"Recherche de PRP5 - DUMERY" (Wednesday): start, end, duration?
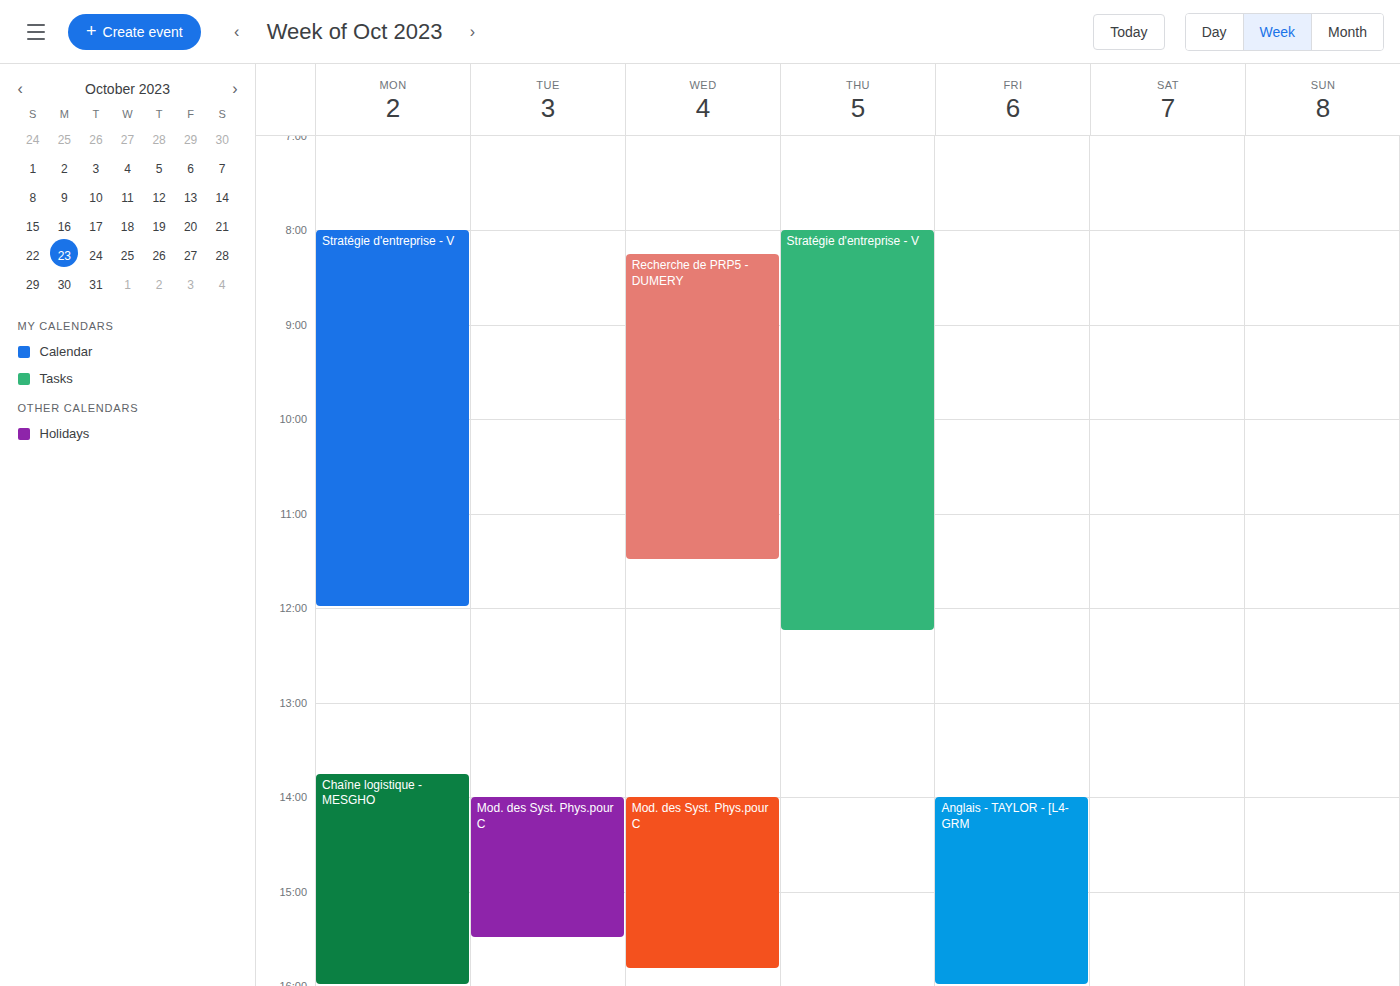
8:15 AM to 11:30 AM, 3 hours 15 minutes